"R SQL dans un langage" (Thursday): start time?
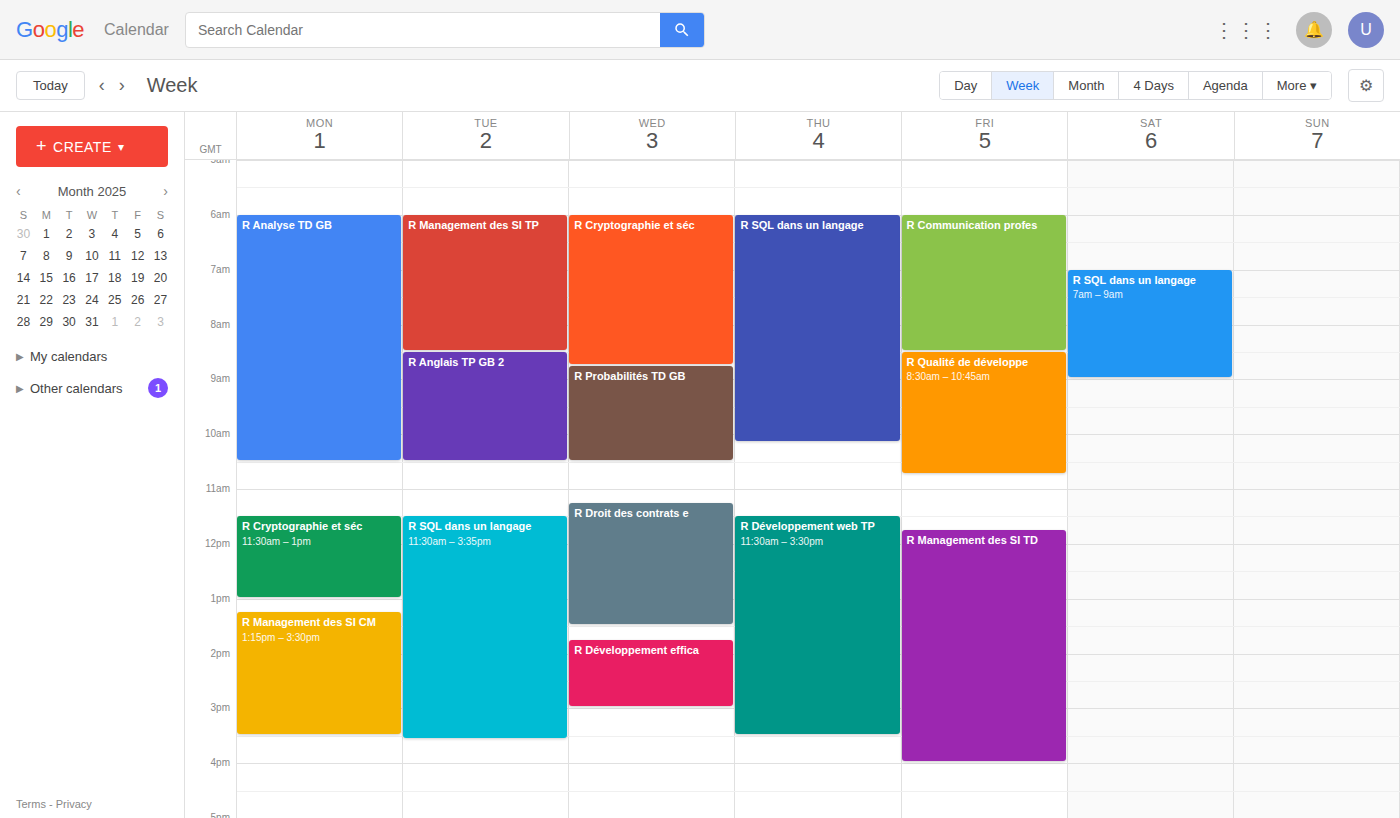
06:00